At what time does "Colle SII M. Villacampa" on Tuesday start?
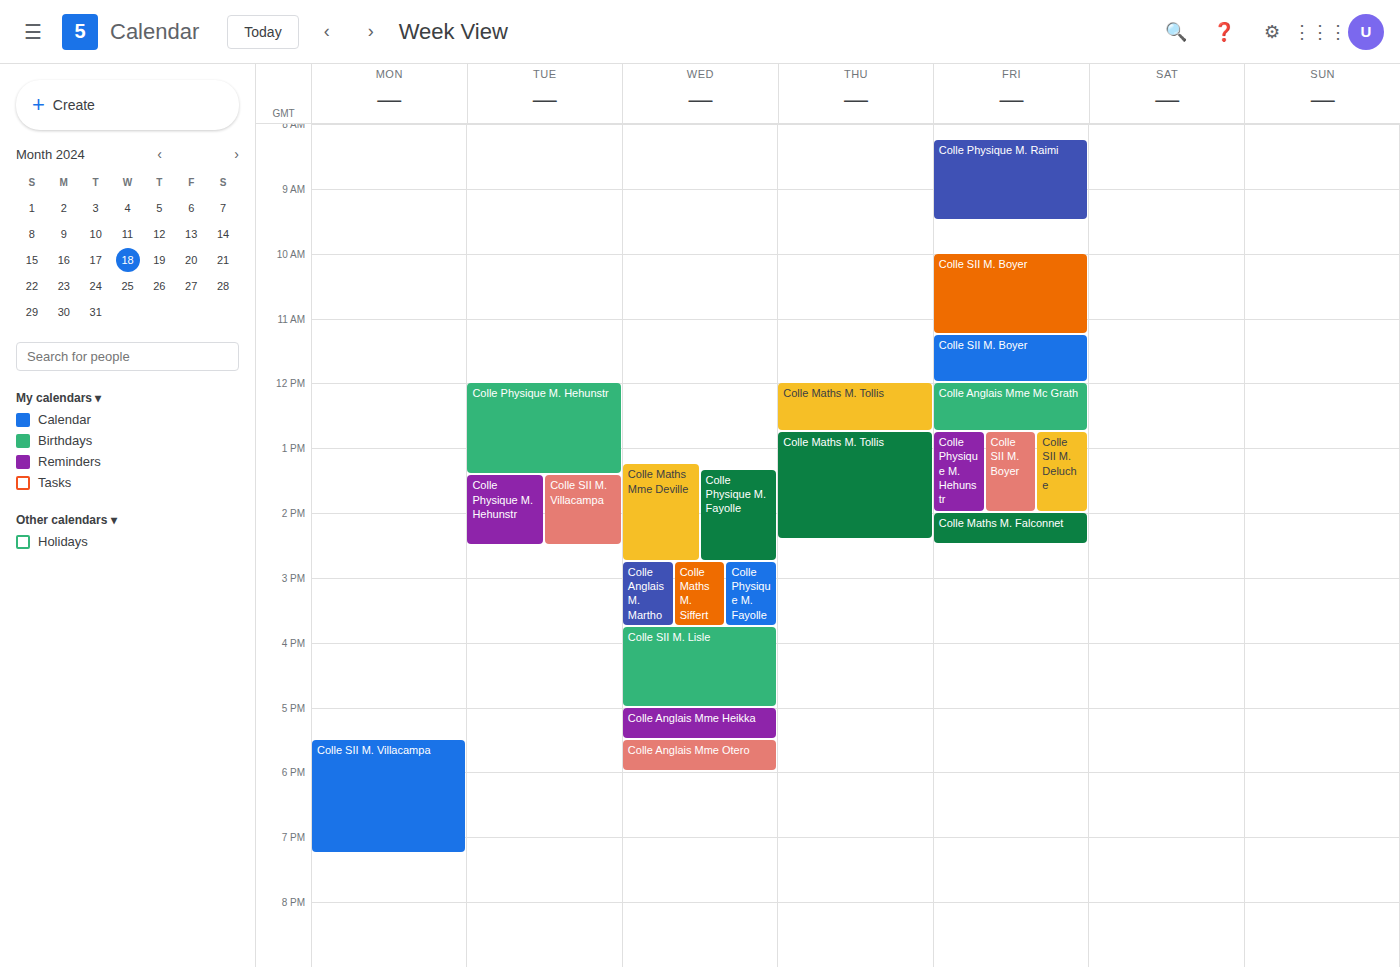
1:25 PM